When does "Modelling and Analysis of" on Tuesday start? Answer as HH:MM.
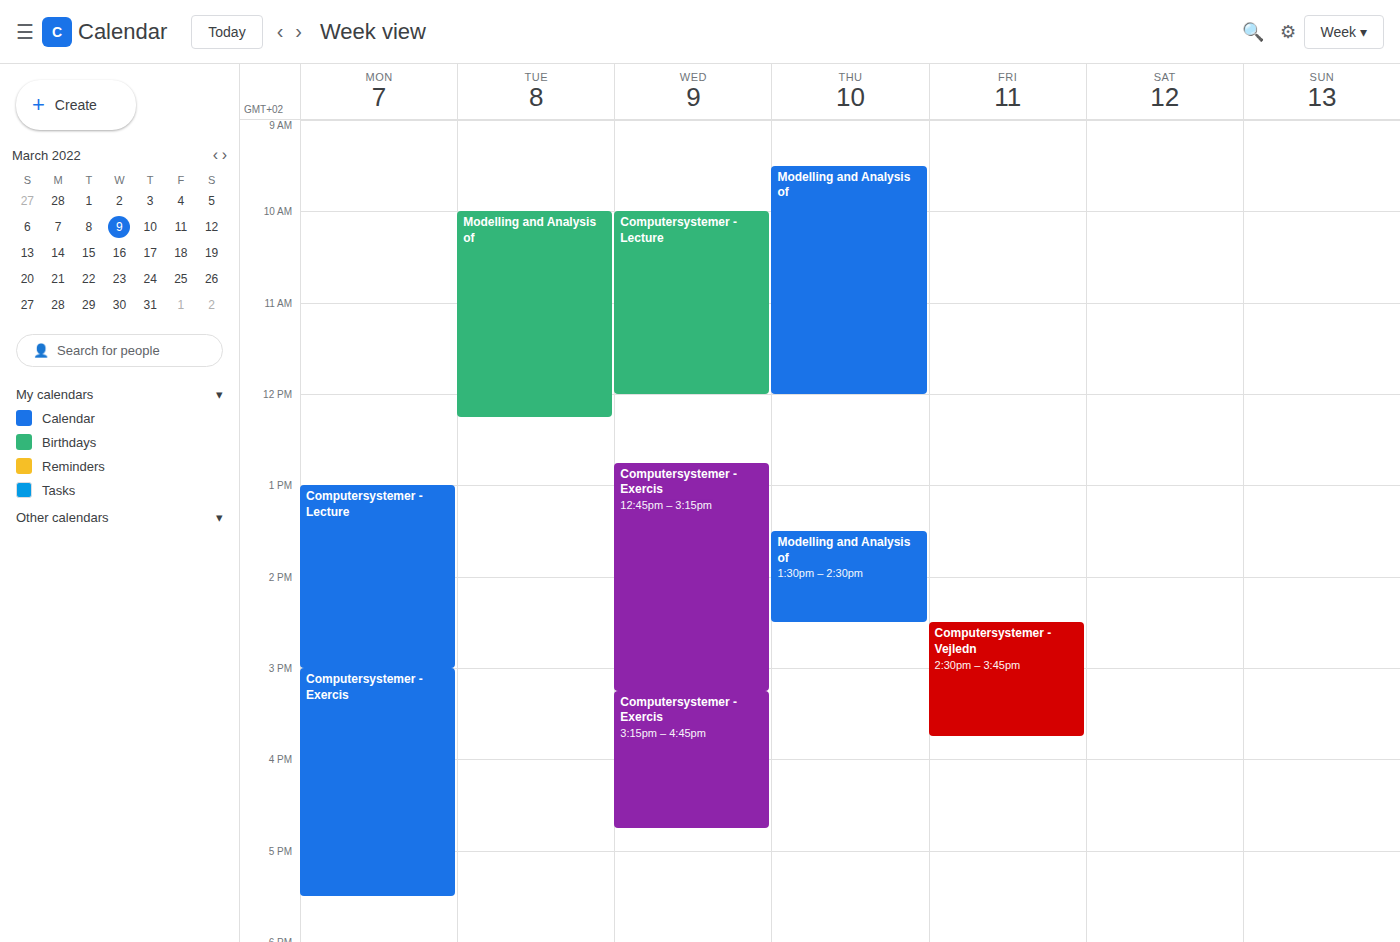
10:00